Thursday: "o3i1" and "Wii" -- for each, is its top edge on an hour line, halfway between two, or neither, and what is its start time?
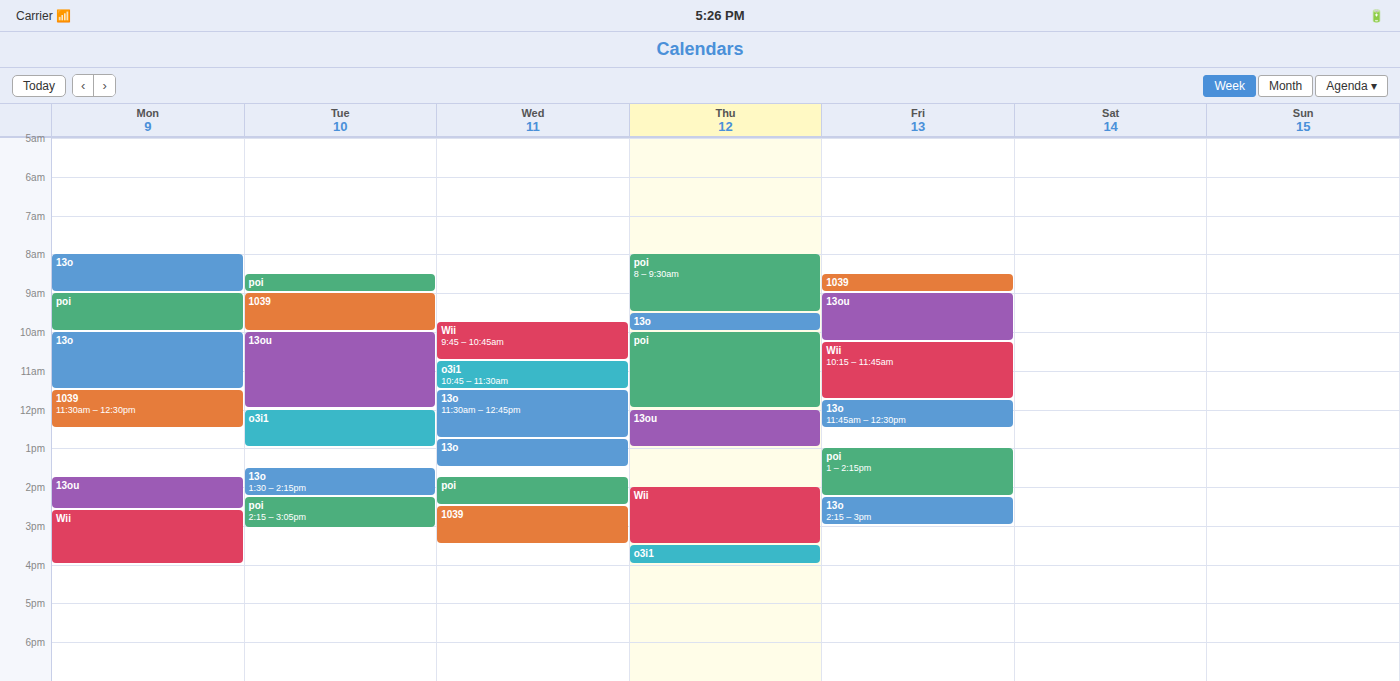
"o3i1": 3:30 PM, halfway between the 3 PM and 4 PM lines. "Wii": 2:00 PM, exactly on the 2 PM line.